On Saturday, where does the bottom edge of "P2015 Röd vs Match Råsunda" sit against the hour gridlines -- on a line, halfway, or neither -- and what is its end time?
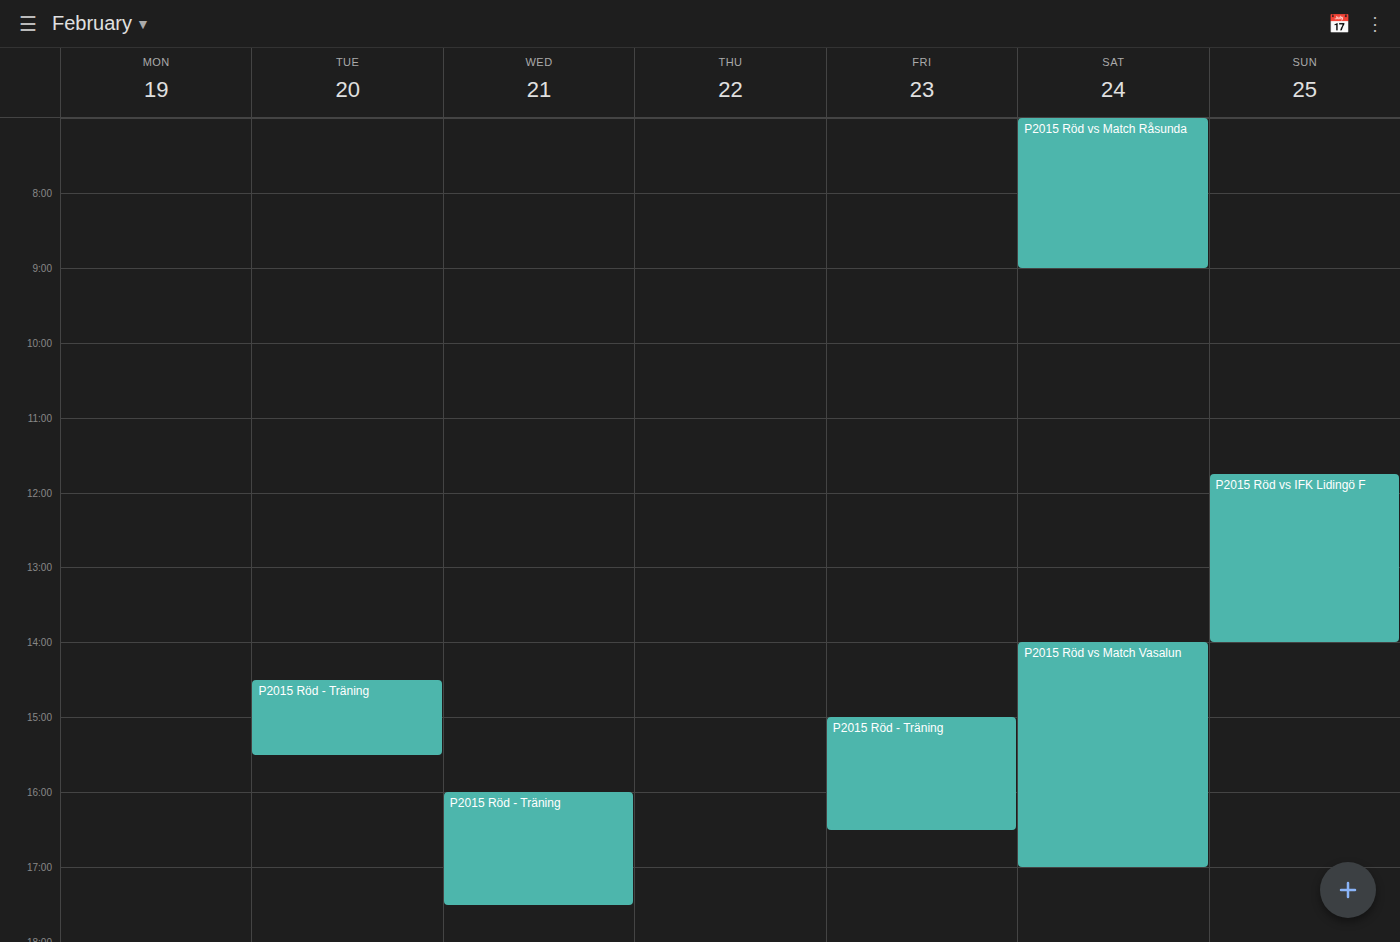
09:00 -- exactly on the 09:00 line.